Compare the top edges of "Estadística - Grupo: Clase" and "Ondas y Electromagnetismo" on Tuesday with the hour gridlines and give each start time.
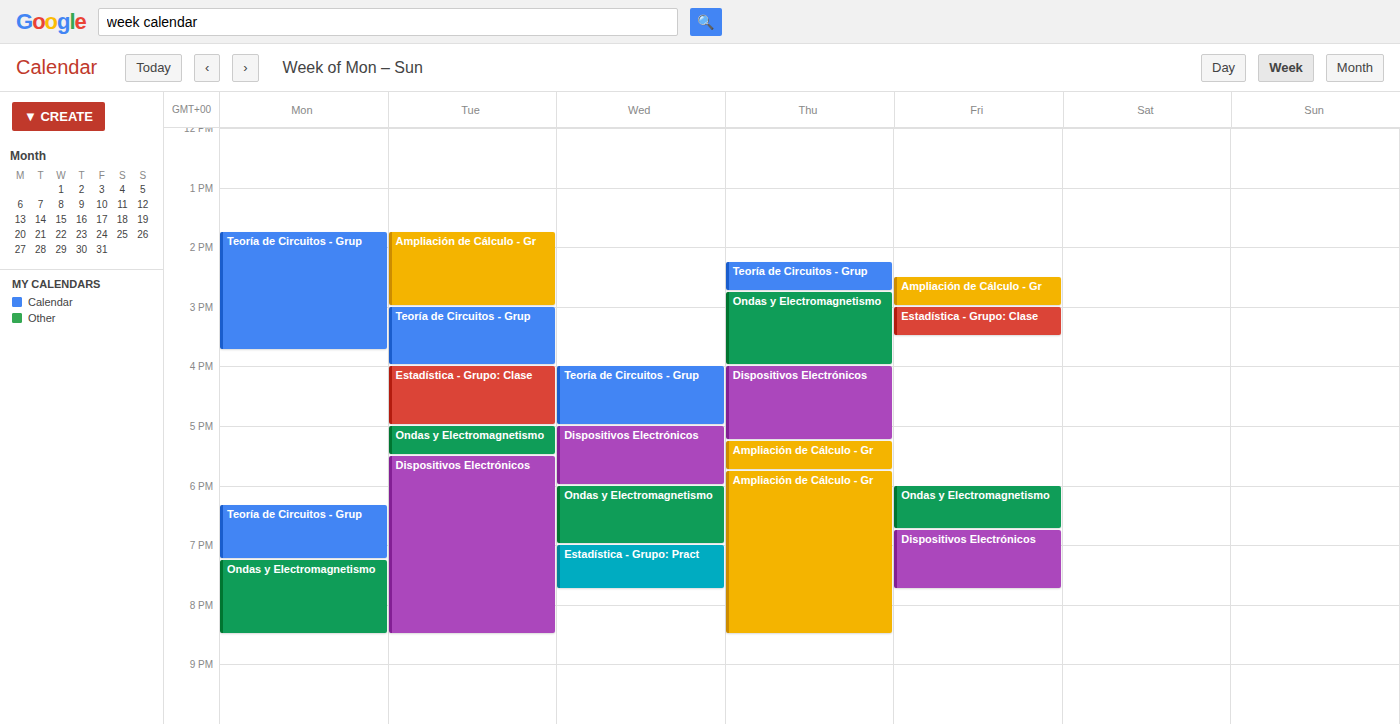
"Estadística - Grupo: Clase": 4:00 PM, exactly on the 4 PM line. "Ondas y Electromagnetismo": 5:00 PM, exactly on the 5 PM line.